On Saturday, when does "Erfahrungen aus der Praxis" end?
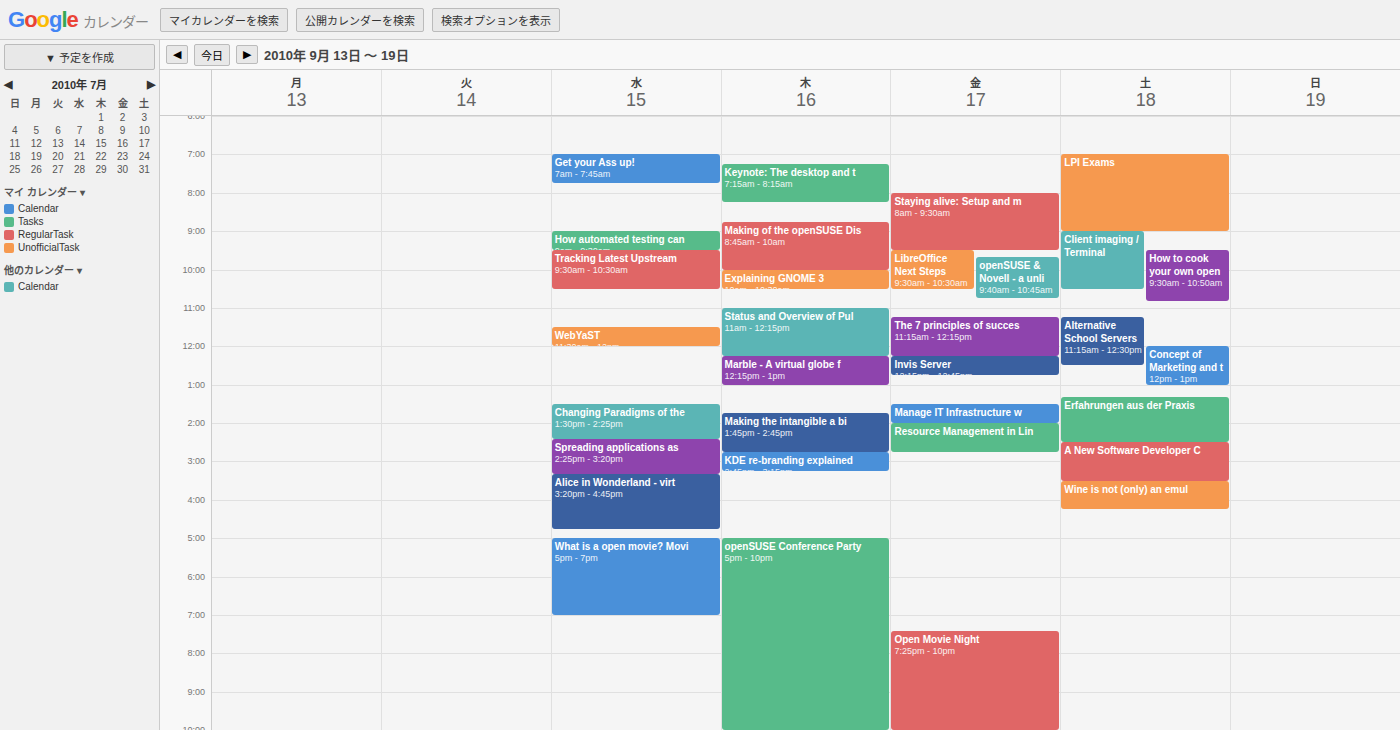
2:30 PM